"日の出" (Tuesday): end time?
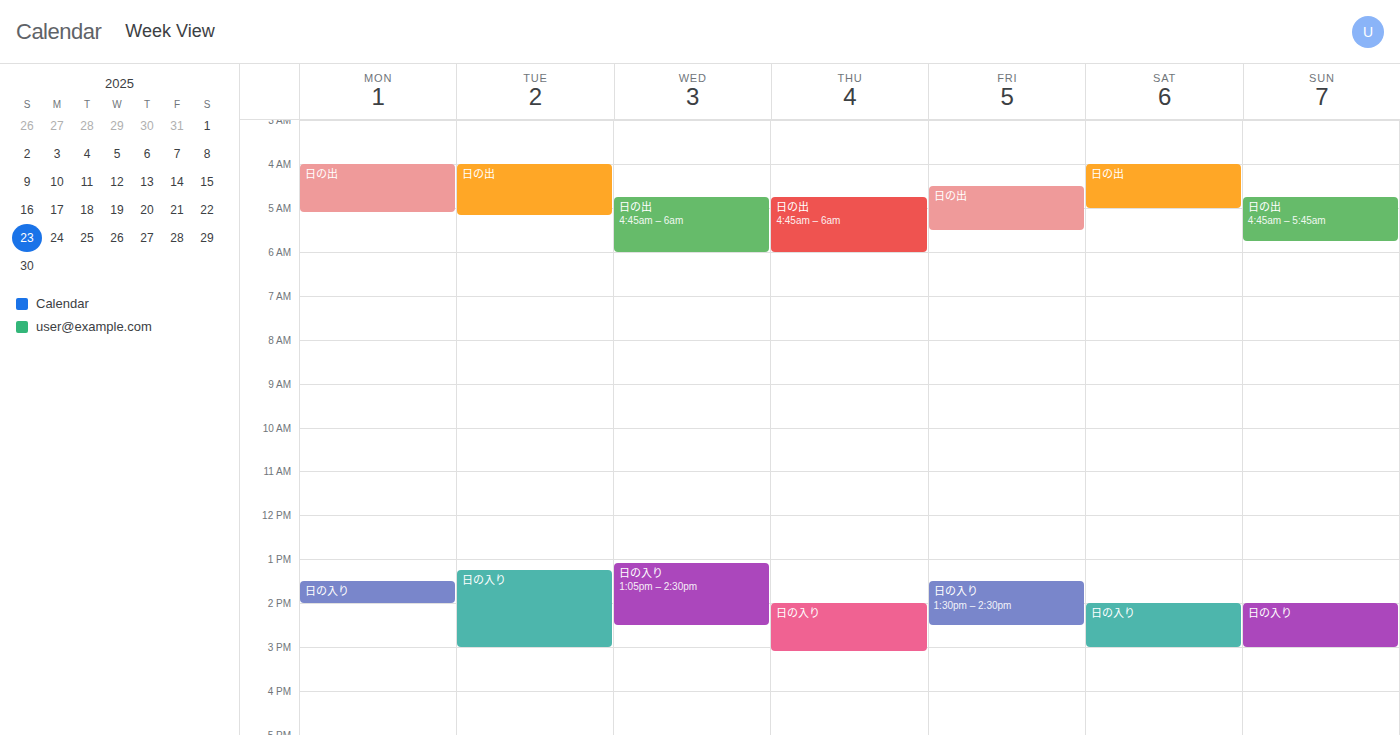
5:10 AM